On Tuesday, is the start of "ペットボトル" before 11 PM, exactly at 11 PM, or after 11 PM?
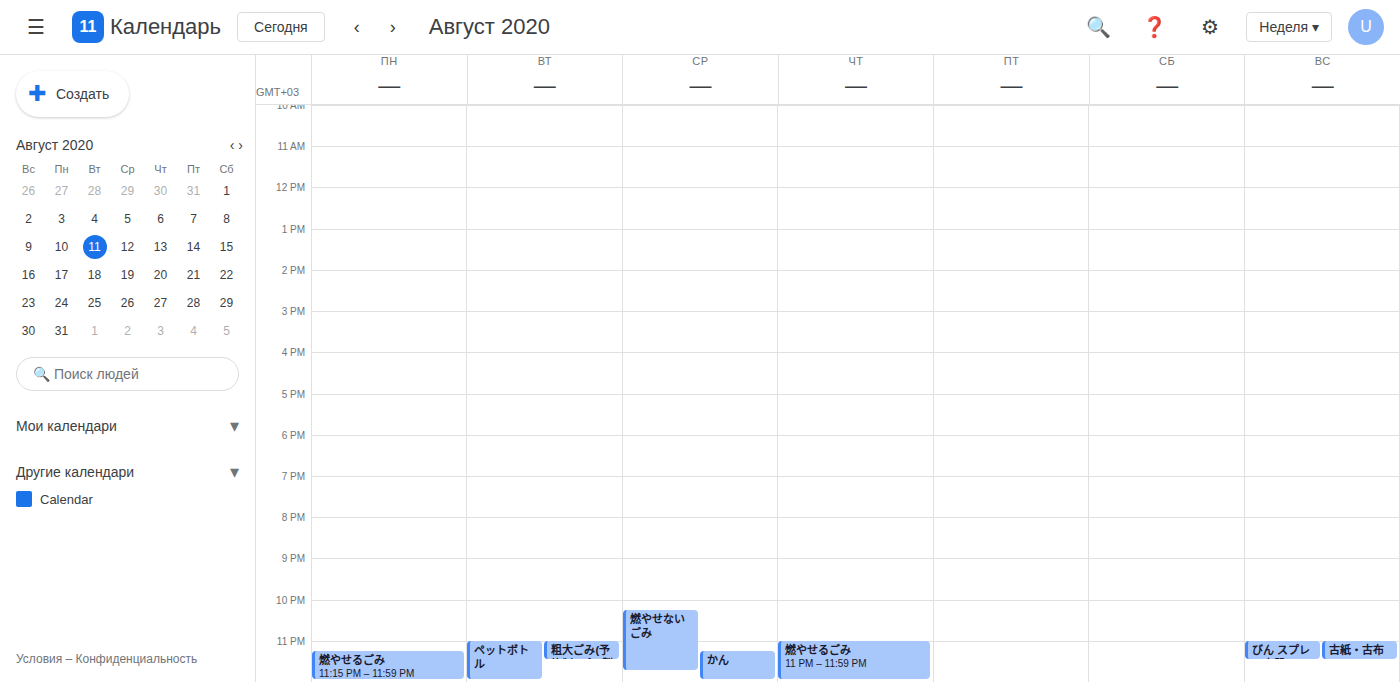
11:00 PM -- exactly at 11 PM, on the 11 PM line.